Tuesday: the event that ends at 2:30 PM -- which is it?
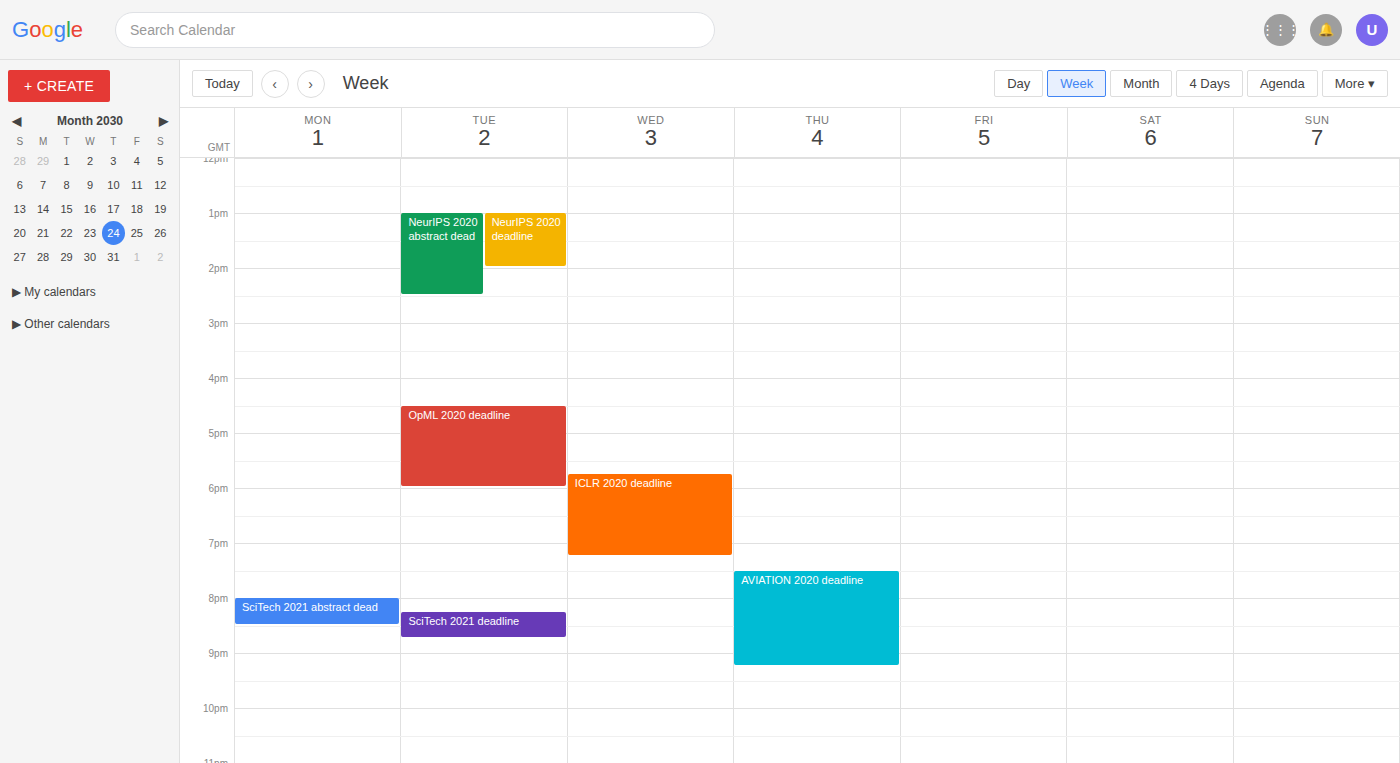
"NeurIPS 2020 abstract dead"